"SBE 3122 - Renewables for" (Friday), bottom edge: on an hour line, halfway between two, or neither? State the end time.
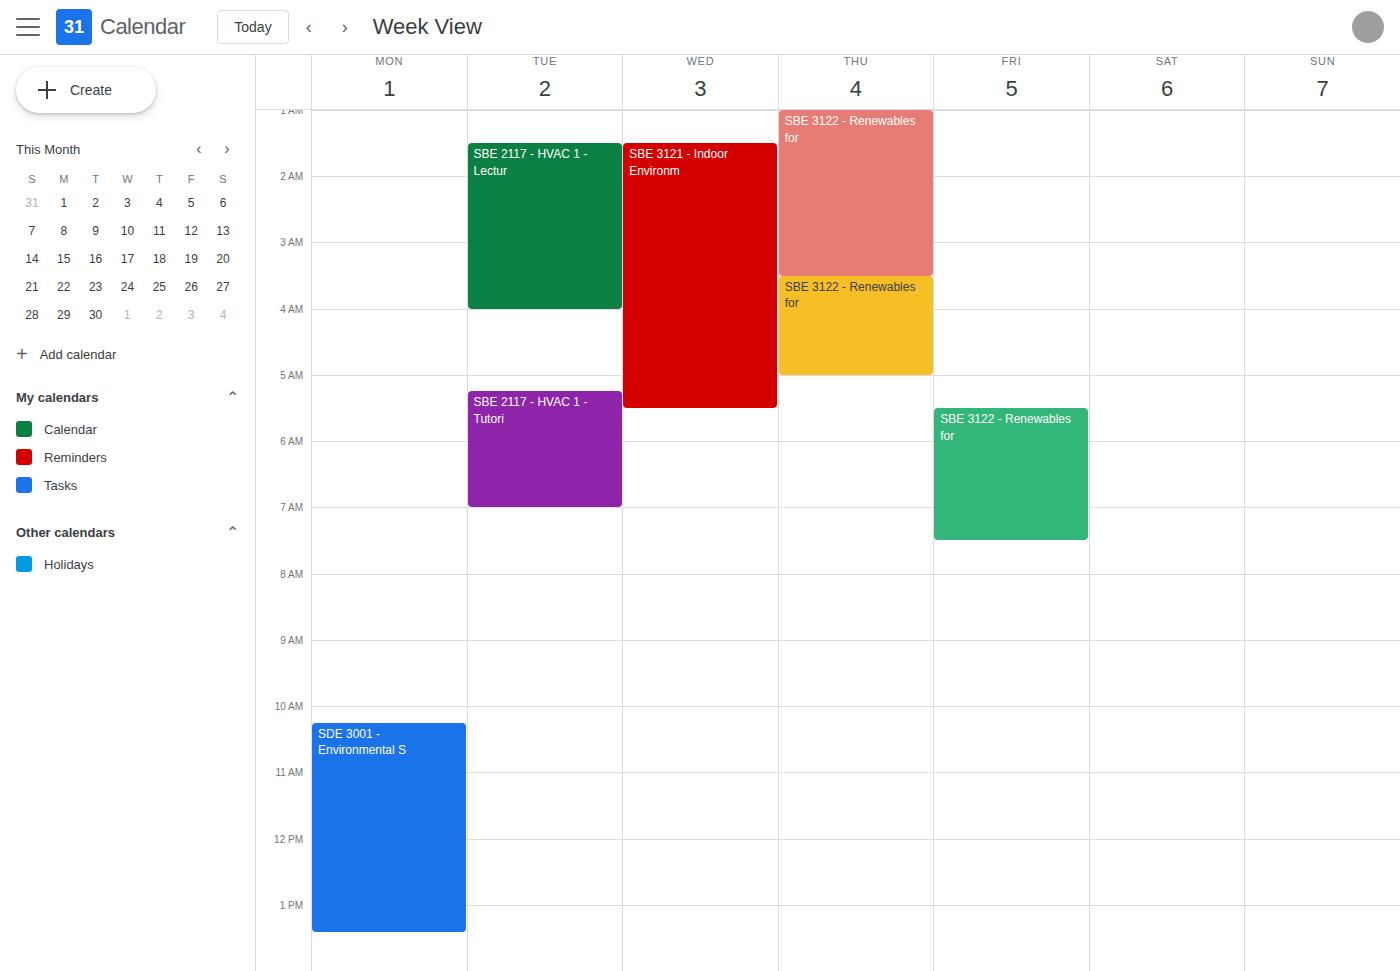
7:30 AM -- halfway between the 7 AM and 8 AM lines.